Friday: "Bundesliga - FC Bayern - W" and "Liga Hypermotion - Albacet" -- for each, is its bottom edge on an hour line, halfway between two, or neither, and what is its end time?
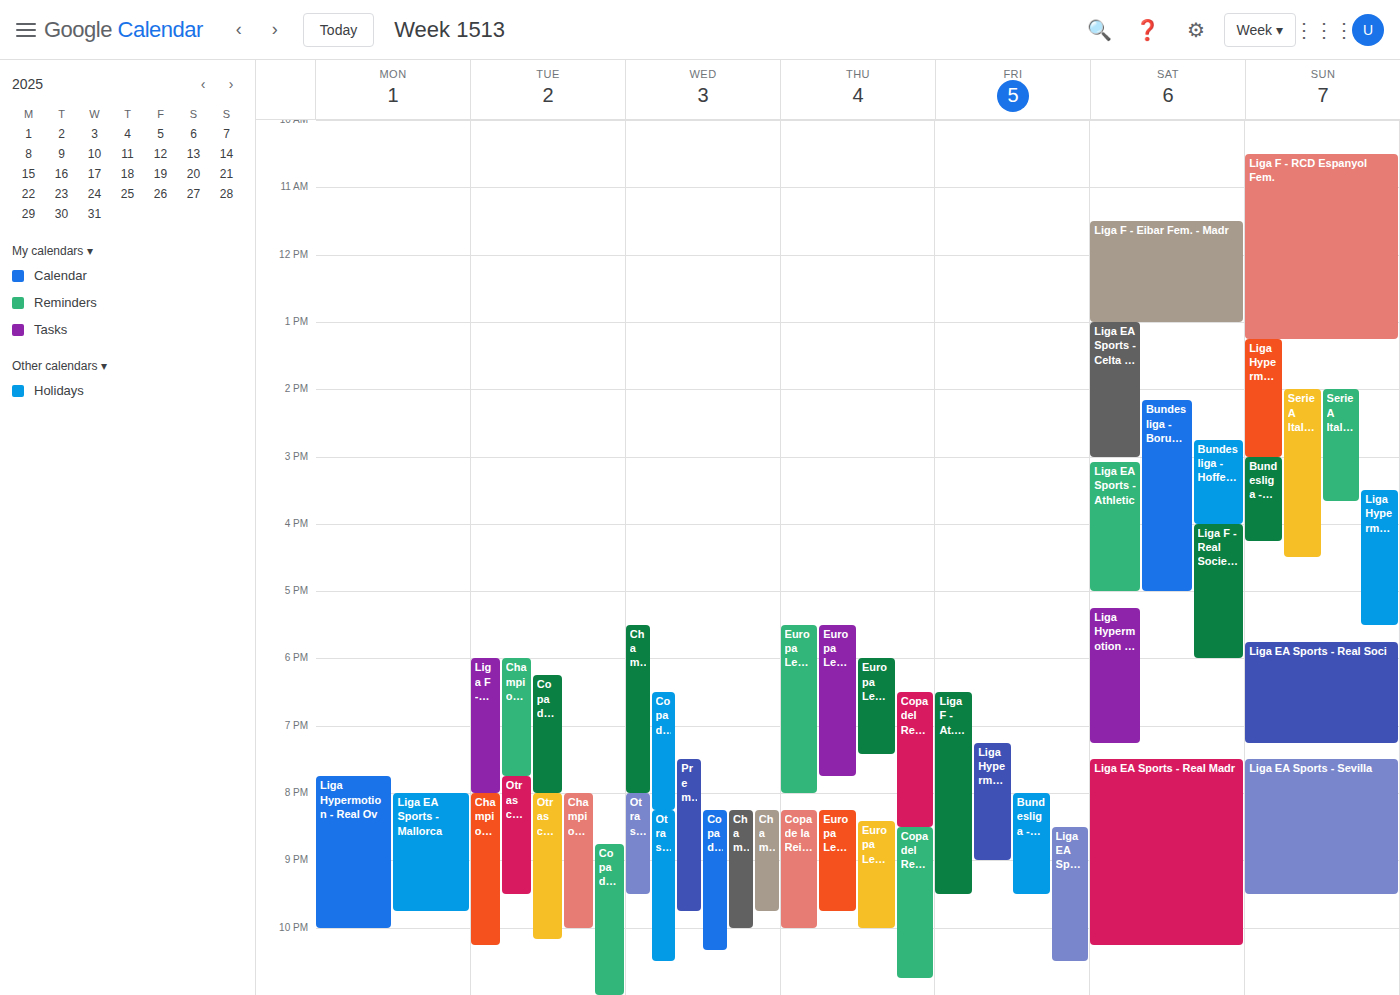
"Bundesliga - FC Bayern - W": 9:30 PM, halfway between the 9 PM and 10 PM lines. "Liga Hypermotion - Albacet": 9:00 PM, exactly on the 9 PM line.